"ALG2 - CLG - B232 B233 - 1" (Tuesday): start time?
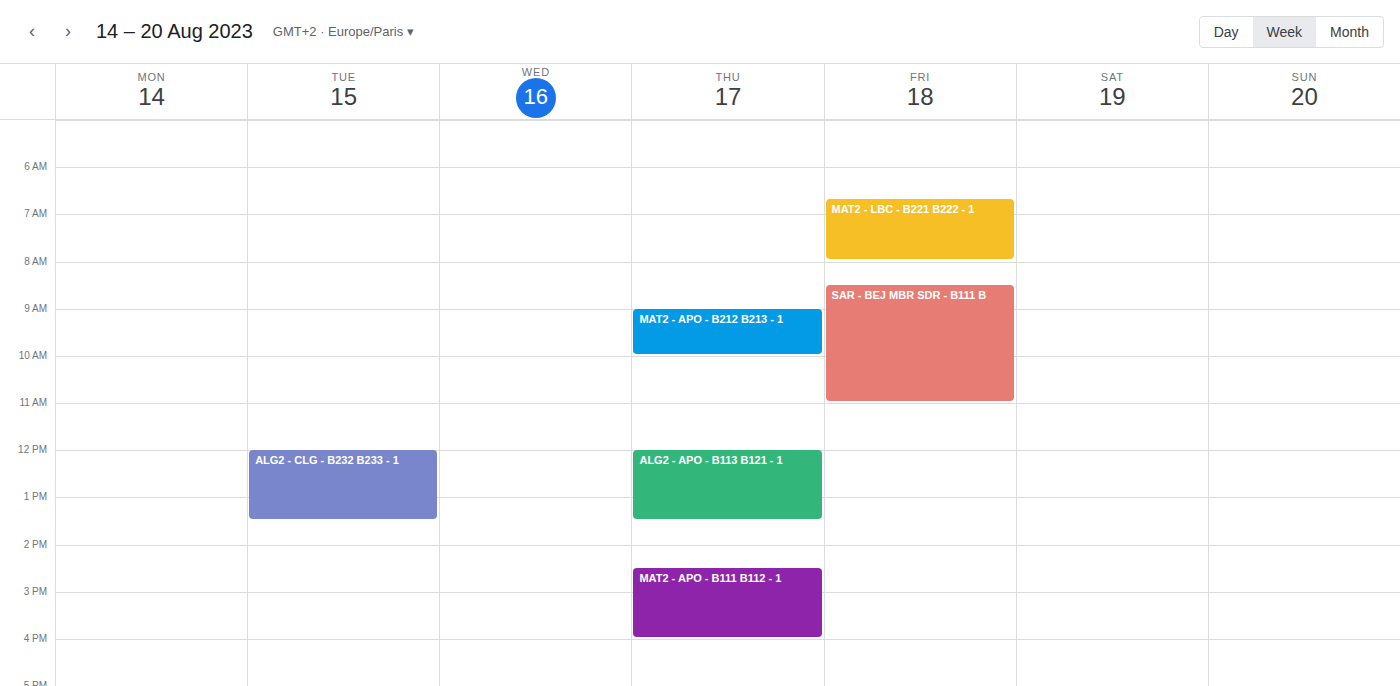
12:00 PM